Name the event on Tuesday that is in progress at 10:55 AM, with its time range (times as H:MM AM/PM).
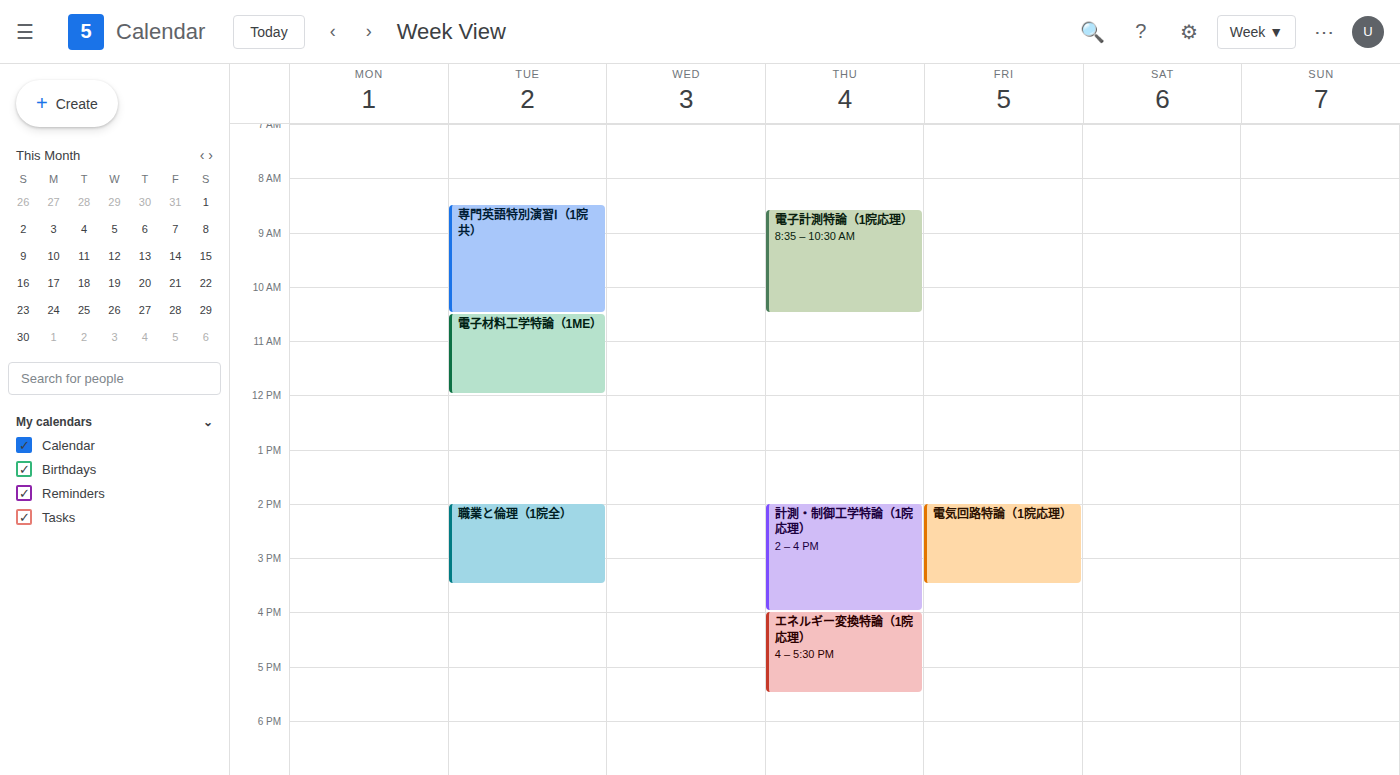
"電子材料工学特論（1ME）", 10:30 AM to 12:00 PM